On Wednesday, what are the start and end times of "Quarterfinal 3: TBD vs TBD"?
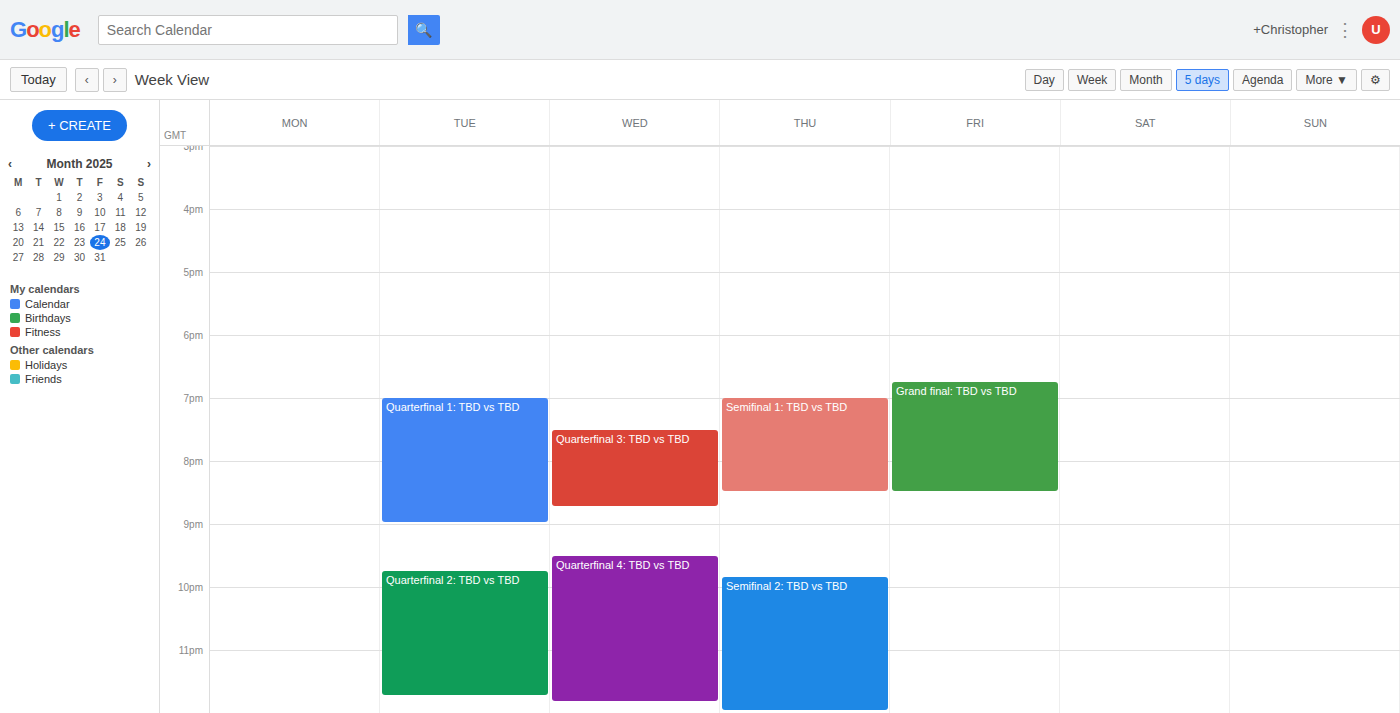
19:30 to 20:45